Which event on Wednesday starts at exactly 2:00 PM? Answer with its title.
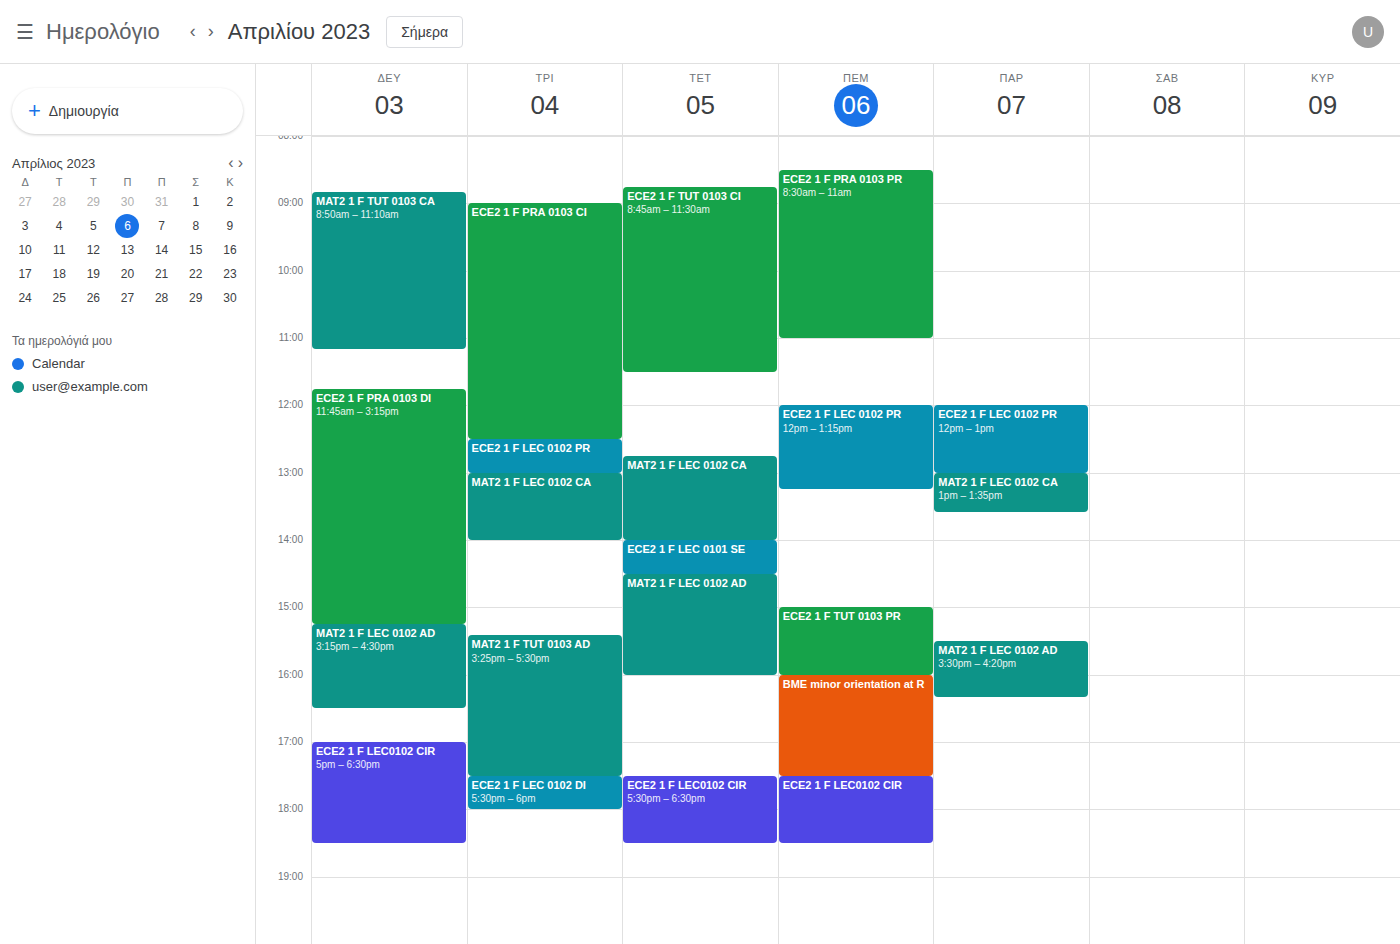
"ECE2 1 F LEC 0101 SE"